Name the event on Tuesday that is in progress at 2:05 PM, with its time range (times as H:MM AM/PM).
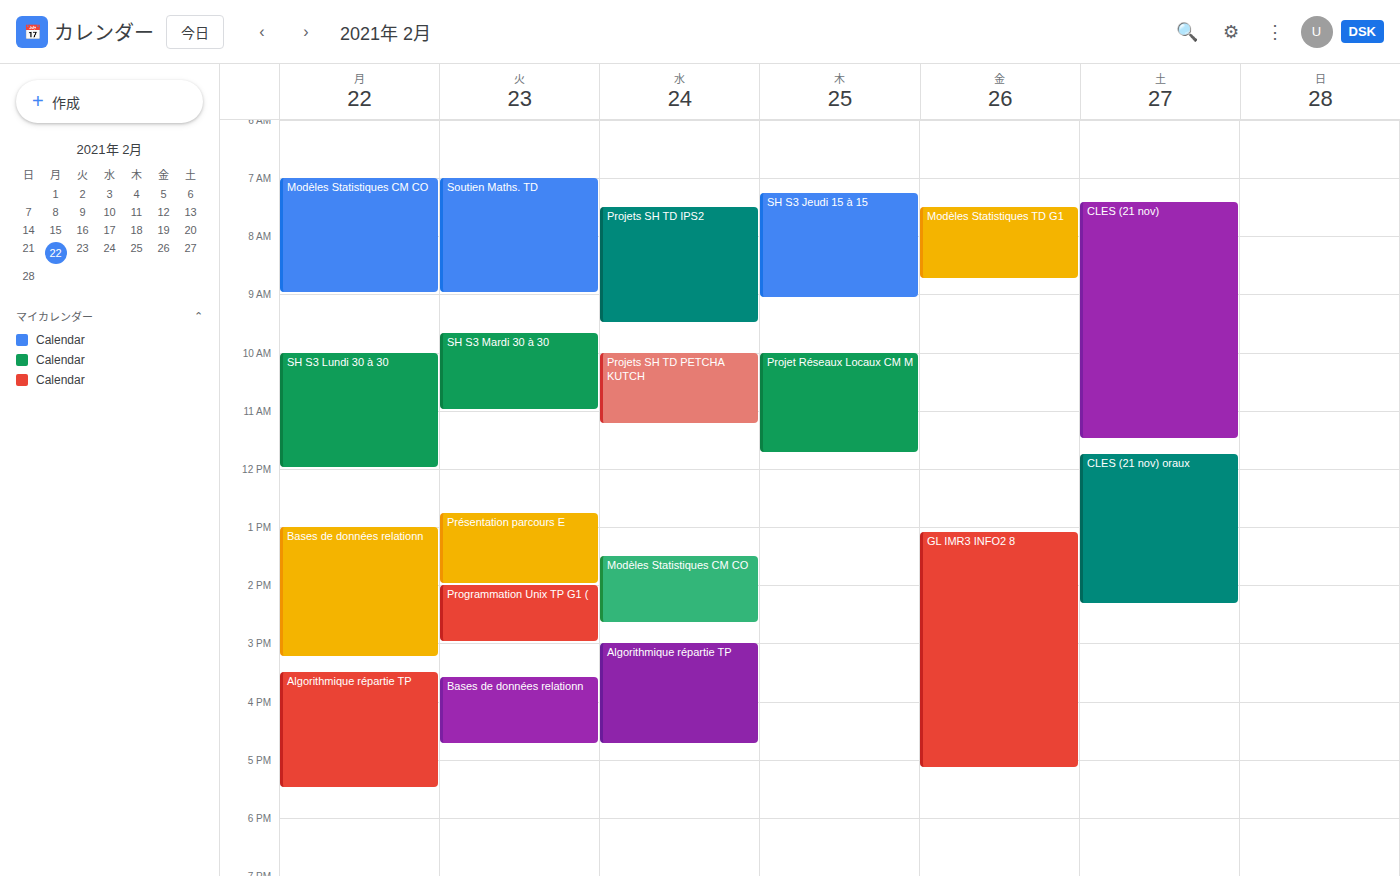
"Programmation Unix TP G1 (", 2:00 PM to 3:00 PM